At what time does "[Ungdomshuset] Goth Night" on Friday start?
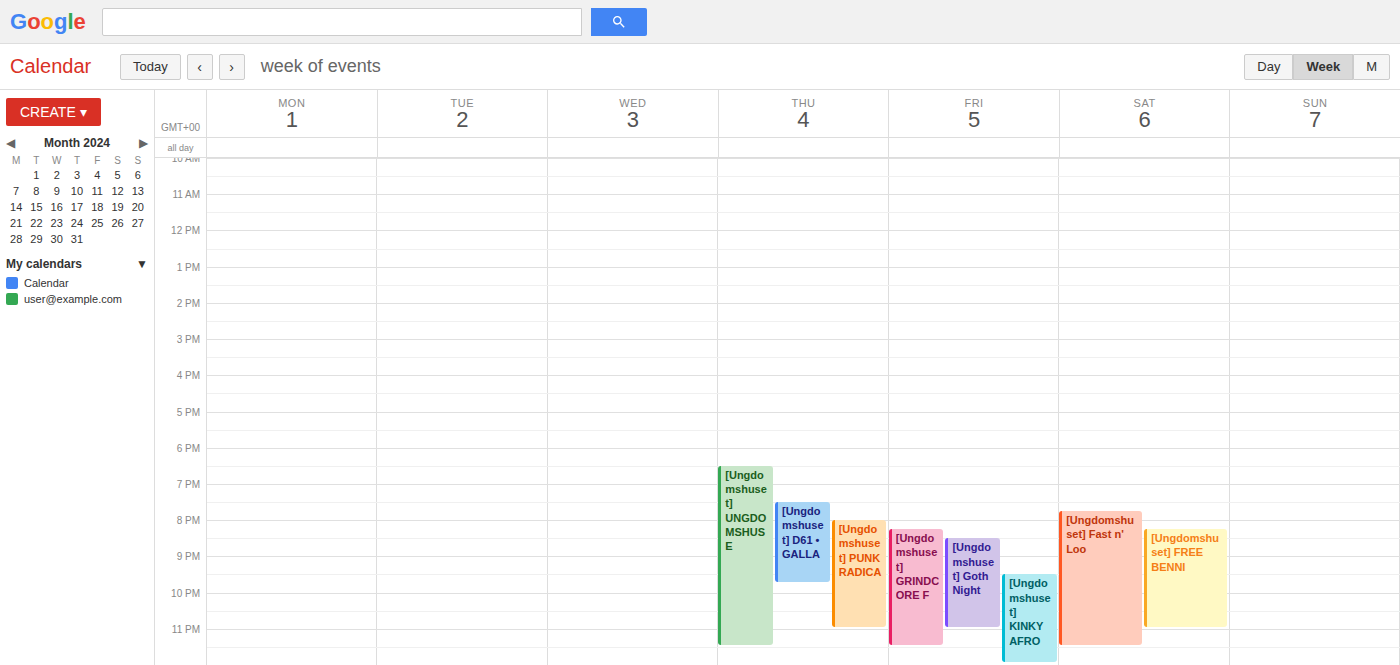
8:30 PM